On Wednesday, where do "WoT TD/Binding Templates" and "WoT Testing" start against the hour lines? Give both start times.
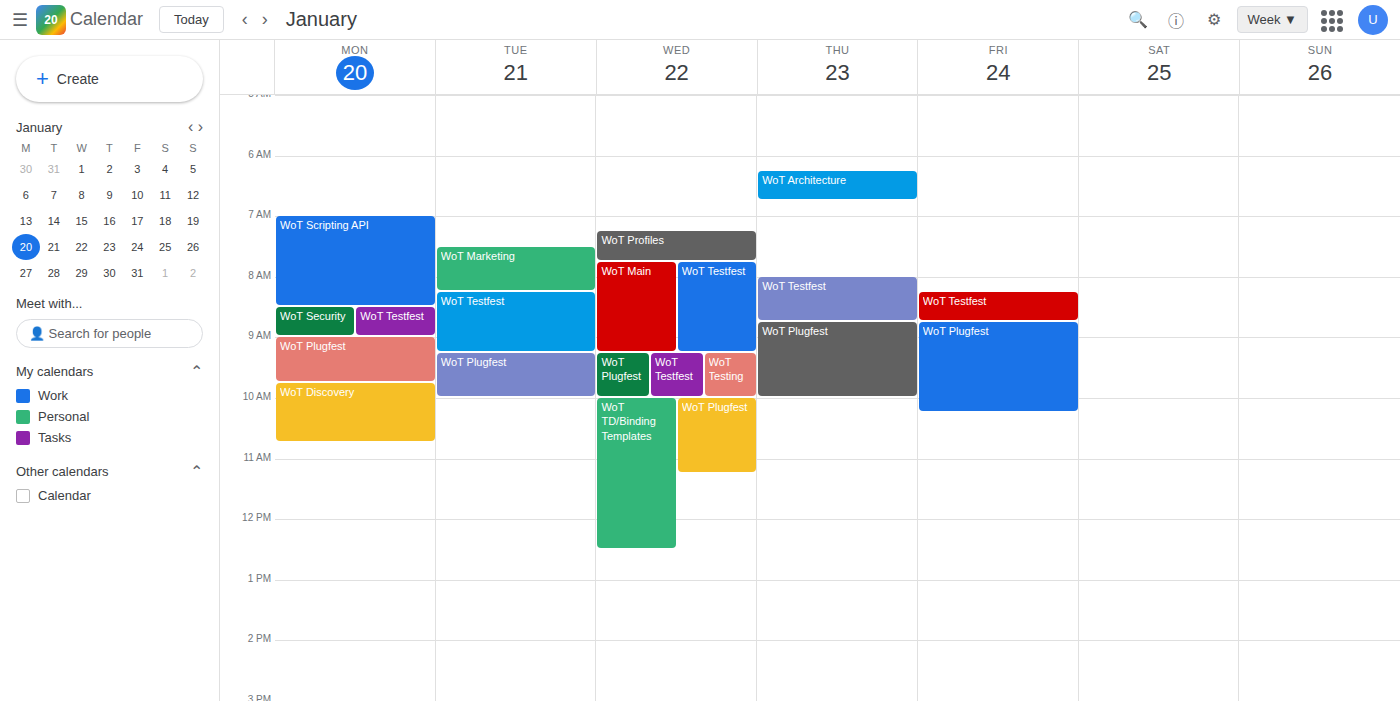
"WoT TD/Binding Templates": 10:00 AM, exactly on the 10 AM line. "WoT Testing": 9:15 AM, neither: a quarter of the way from the 9 AM line to the 10 AM line.